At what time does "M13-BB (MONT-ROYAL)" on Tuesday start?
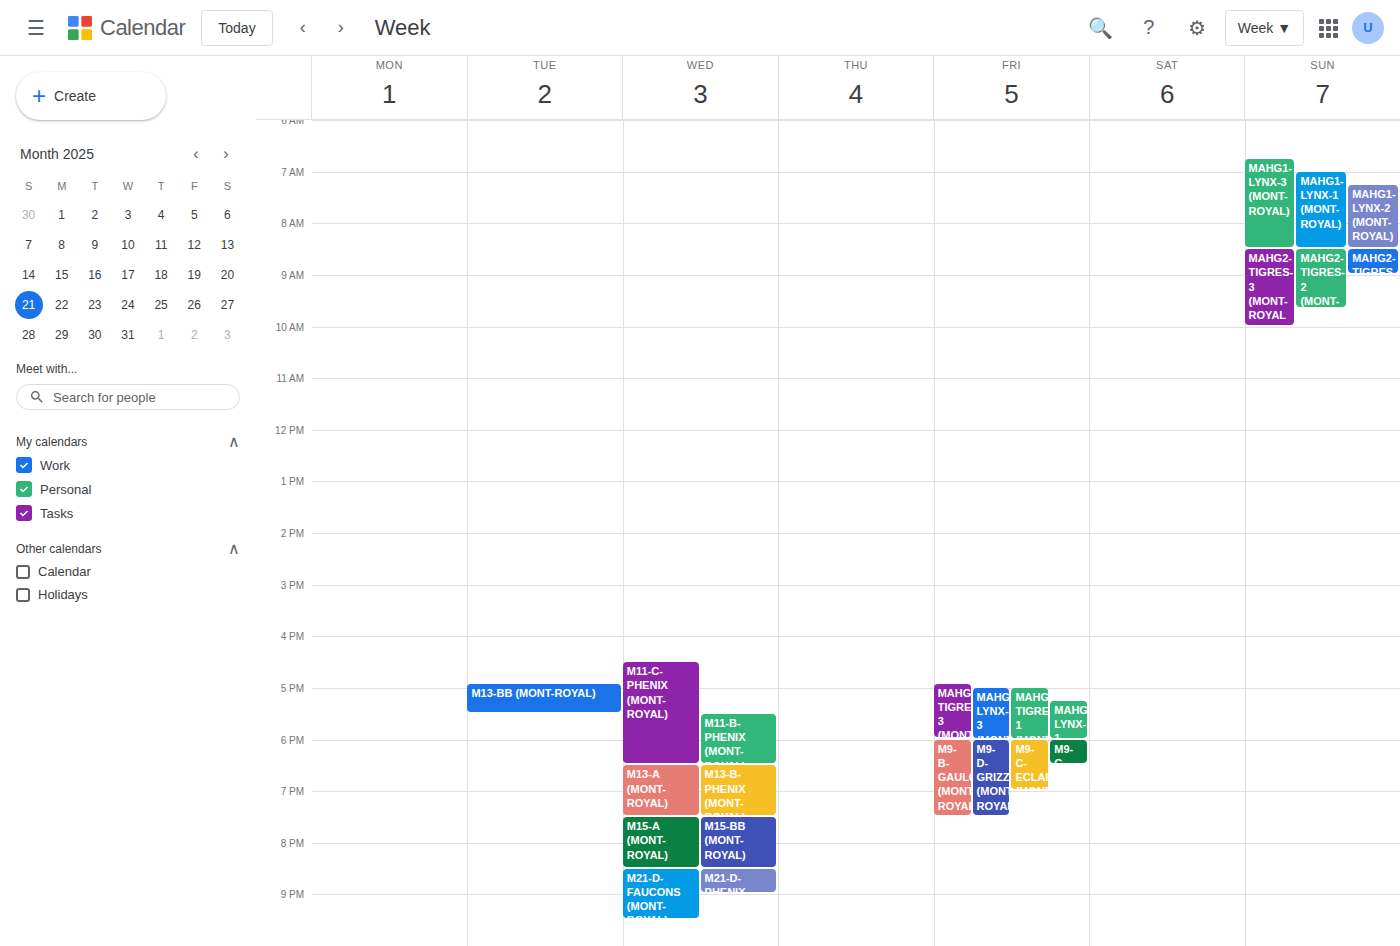
4:55 PM